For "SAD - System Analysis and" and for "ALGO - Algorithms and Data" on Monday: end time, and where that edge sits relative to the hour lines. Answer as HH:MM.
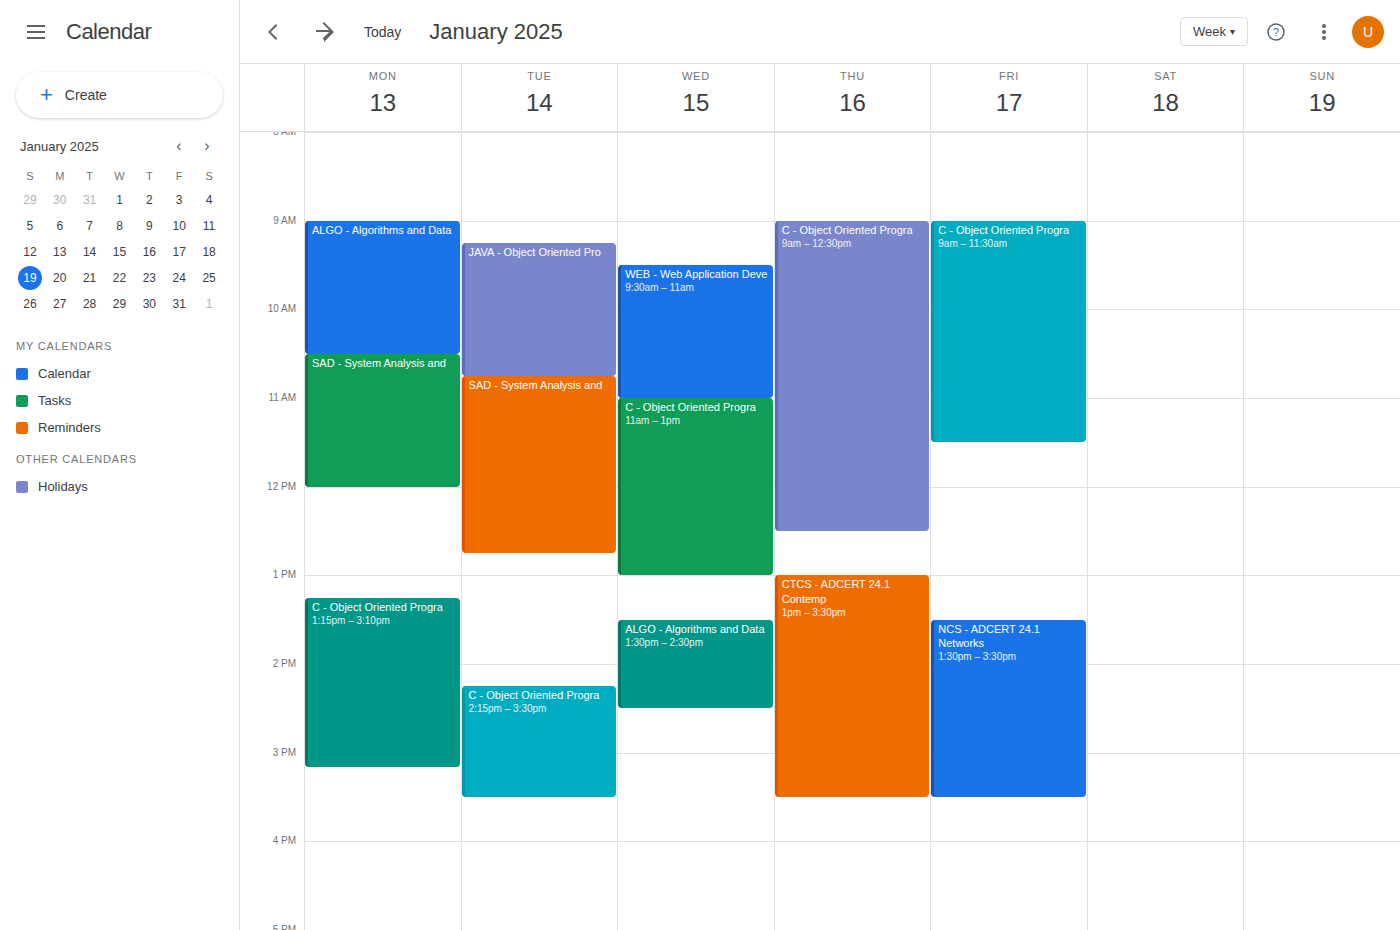
"SAD - System Analysis and": 12:00, exactly on the 12:00 line. "ALGO - Algorithms and Data": 10:30, halfway between the 10:00 and 11:00 lines.